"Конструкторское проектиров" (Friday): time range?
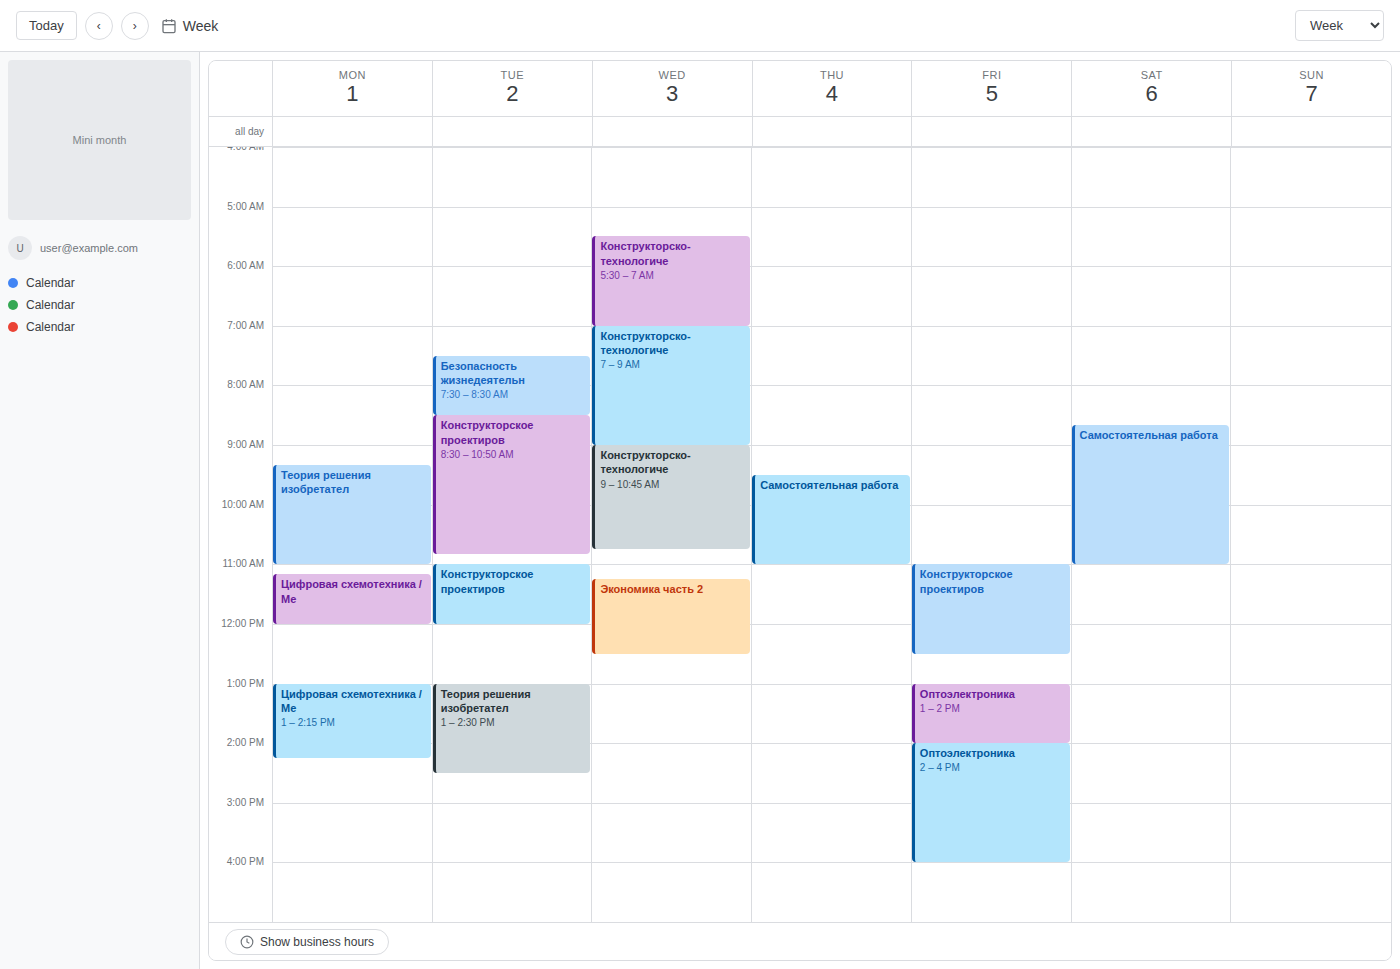
11:00 AM to 12:30 PM